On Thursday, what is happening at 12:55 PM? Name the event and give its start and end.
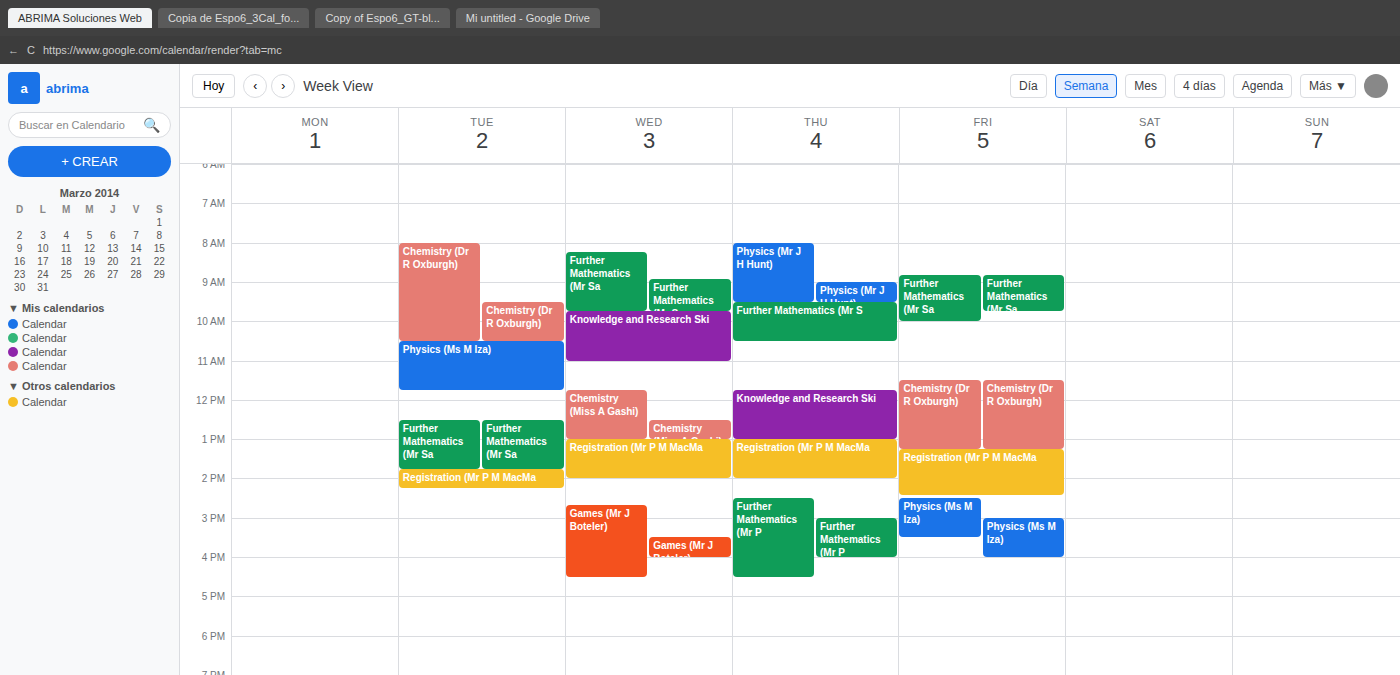
"Knowledge and Research Ski", 11:45 AM to 1:00 PM